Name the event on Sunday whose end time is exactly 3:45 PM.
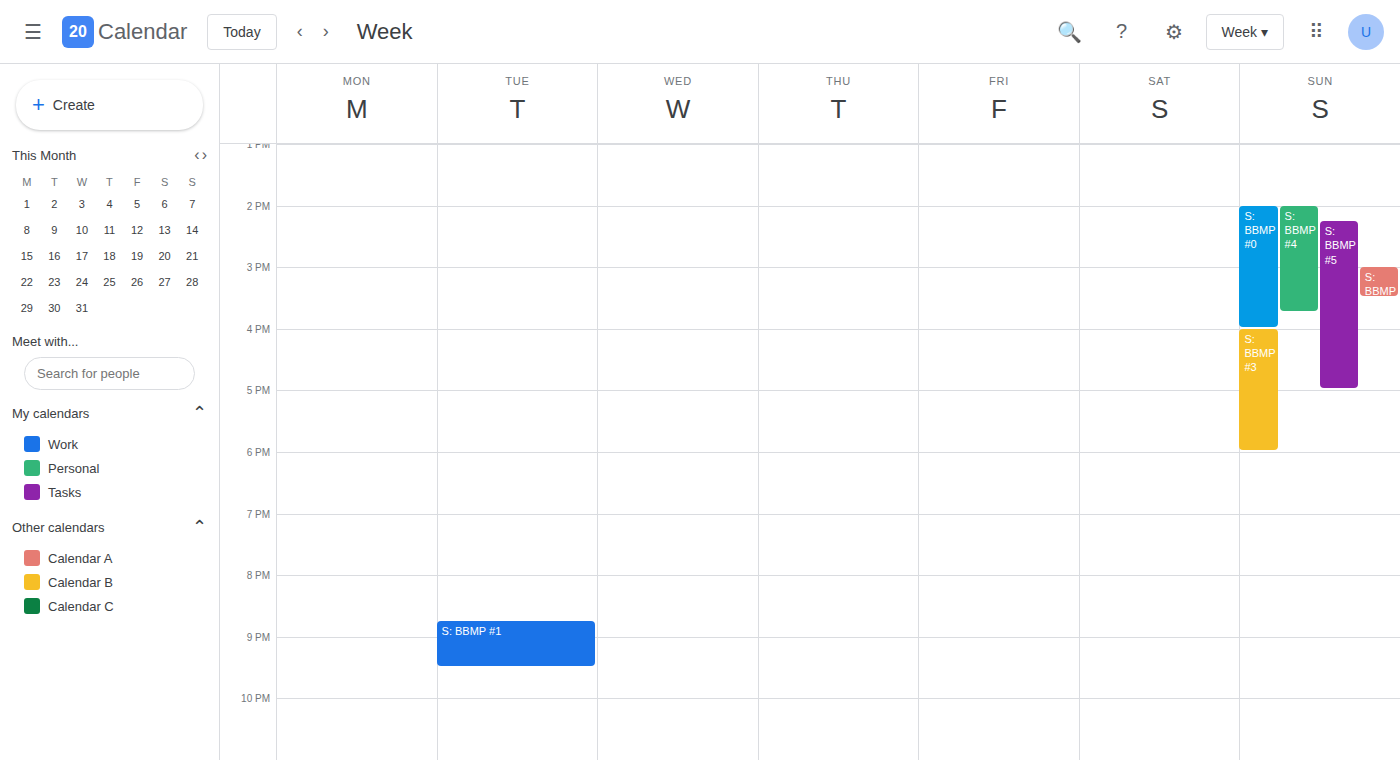
"S: BBMP #4"